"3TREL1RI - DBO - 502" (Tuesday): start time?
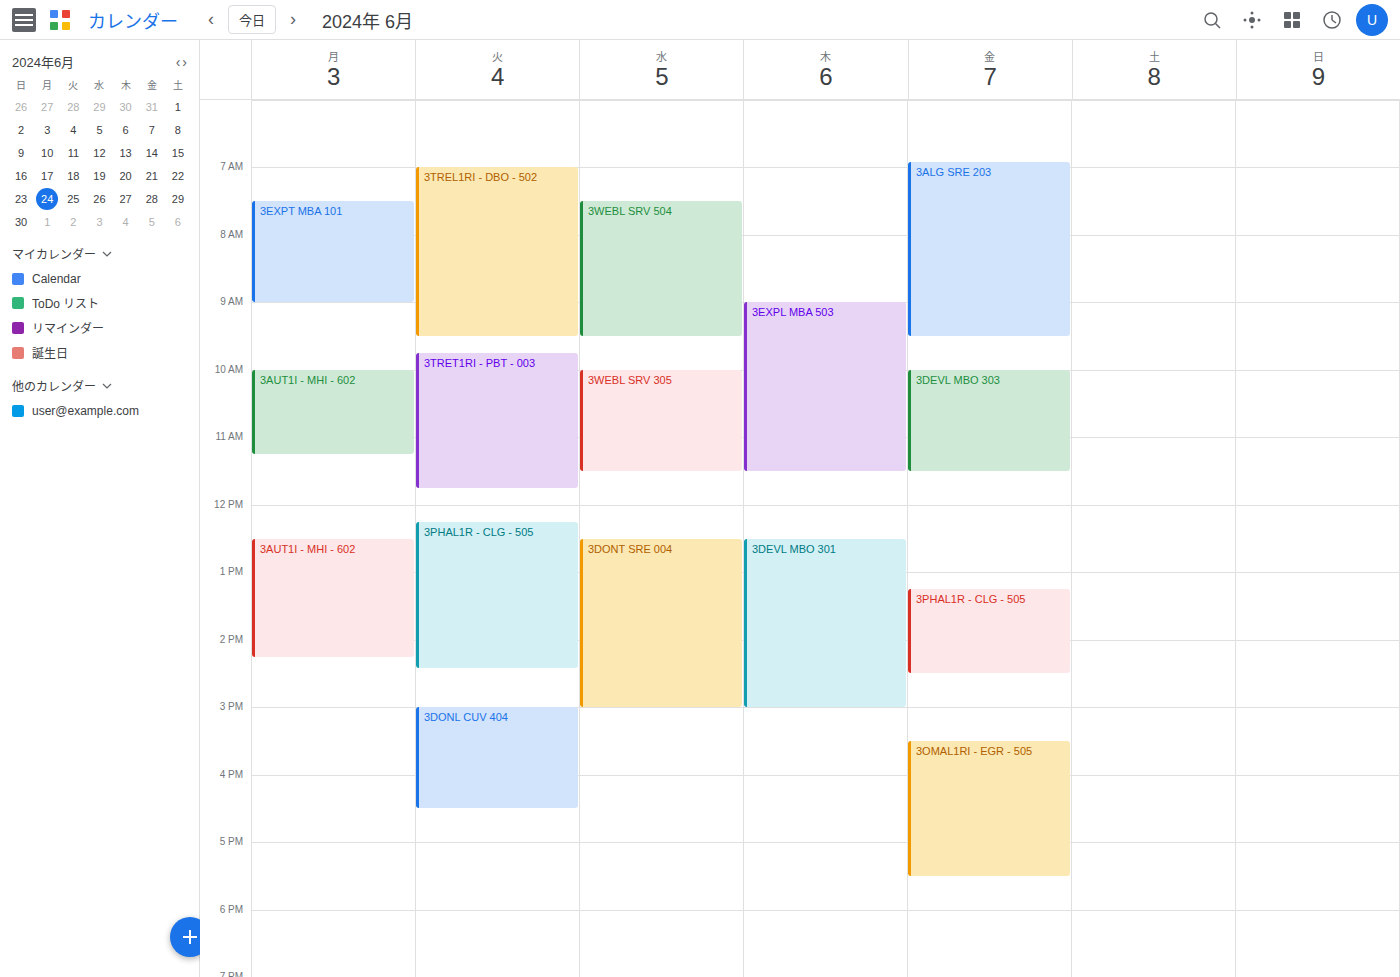
7:00 AM